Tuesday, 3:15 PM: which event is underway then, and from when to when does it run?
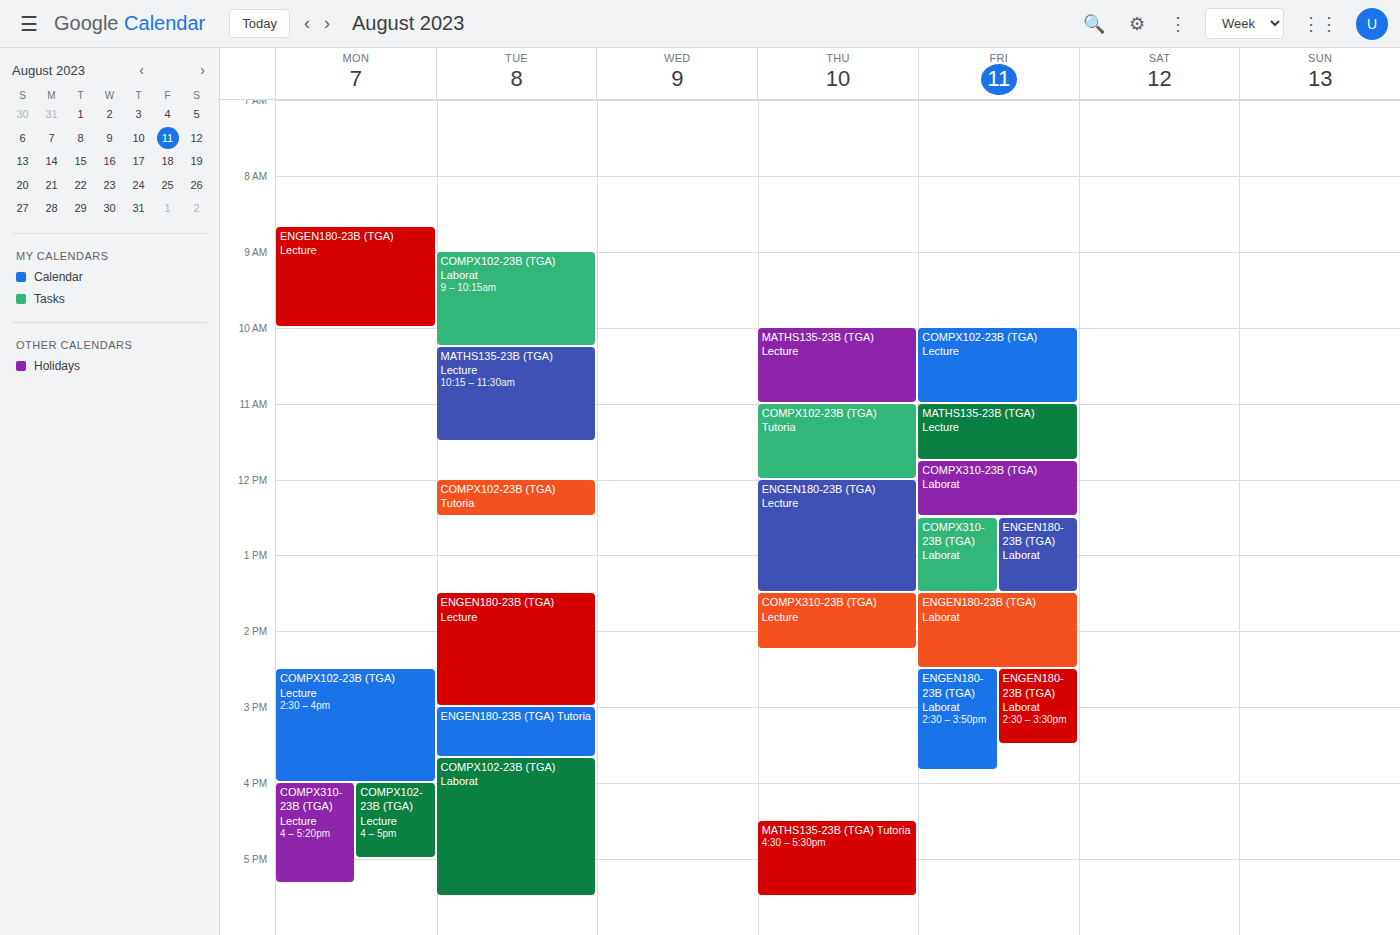
"ENGEN180-23B (TGA) Tutoria", 3:00 PM to 3:40 PM